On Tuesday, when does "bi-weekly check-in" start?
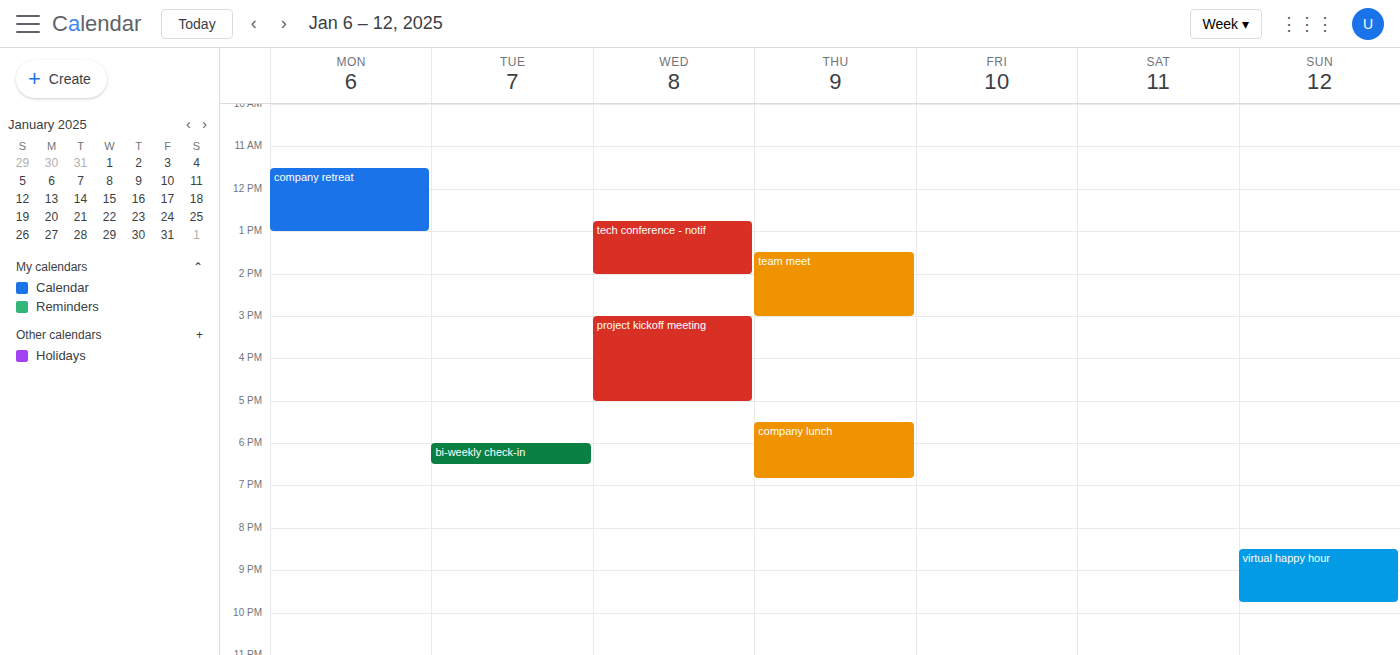
6:00 PM